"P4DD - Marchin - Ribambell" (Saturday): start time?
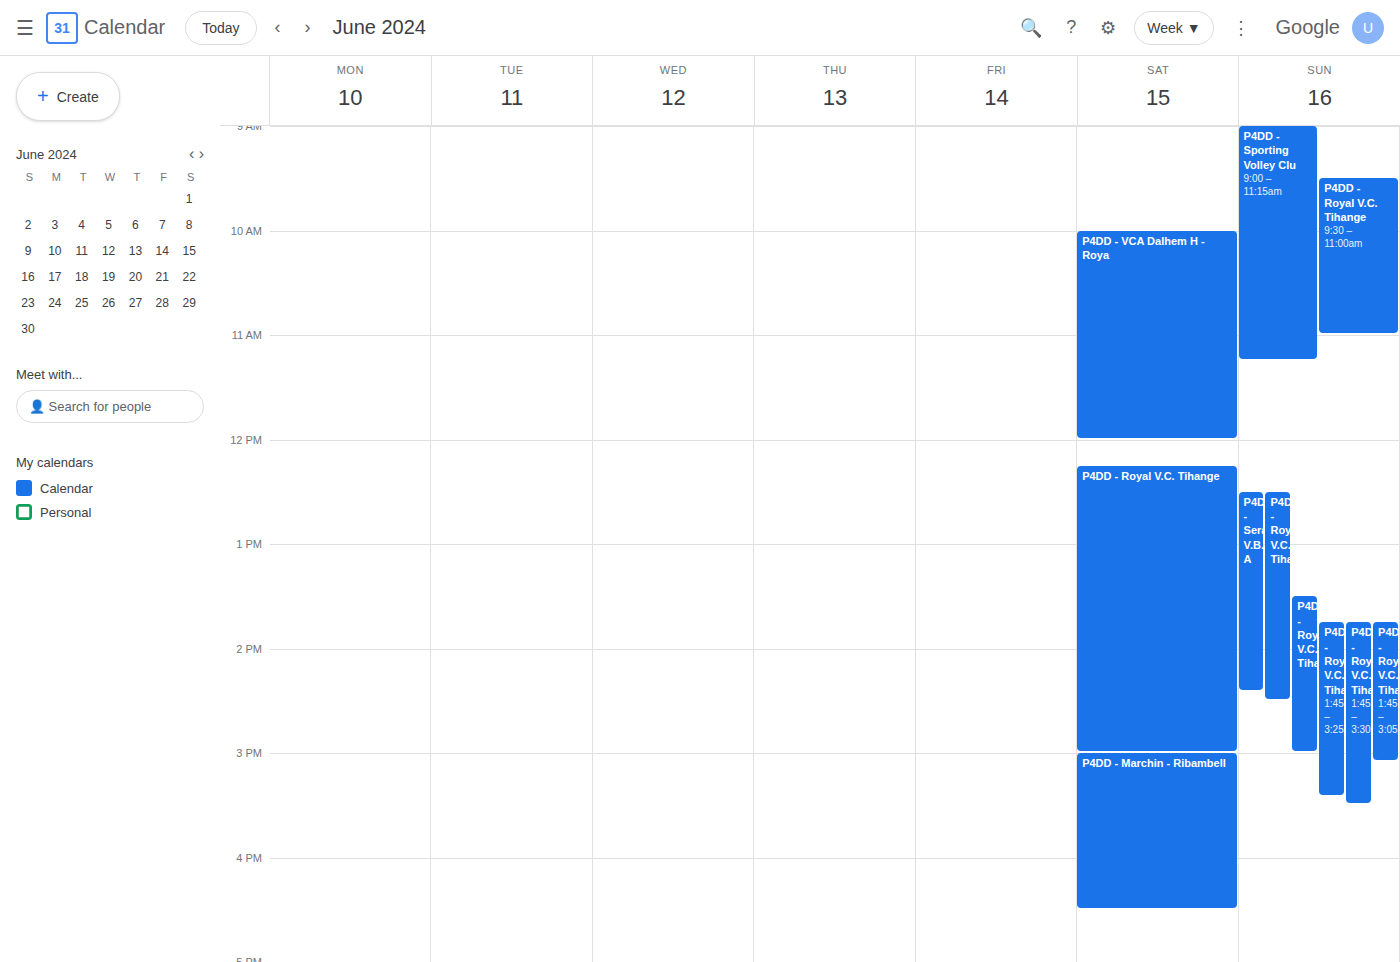
3:00 PM